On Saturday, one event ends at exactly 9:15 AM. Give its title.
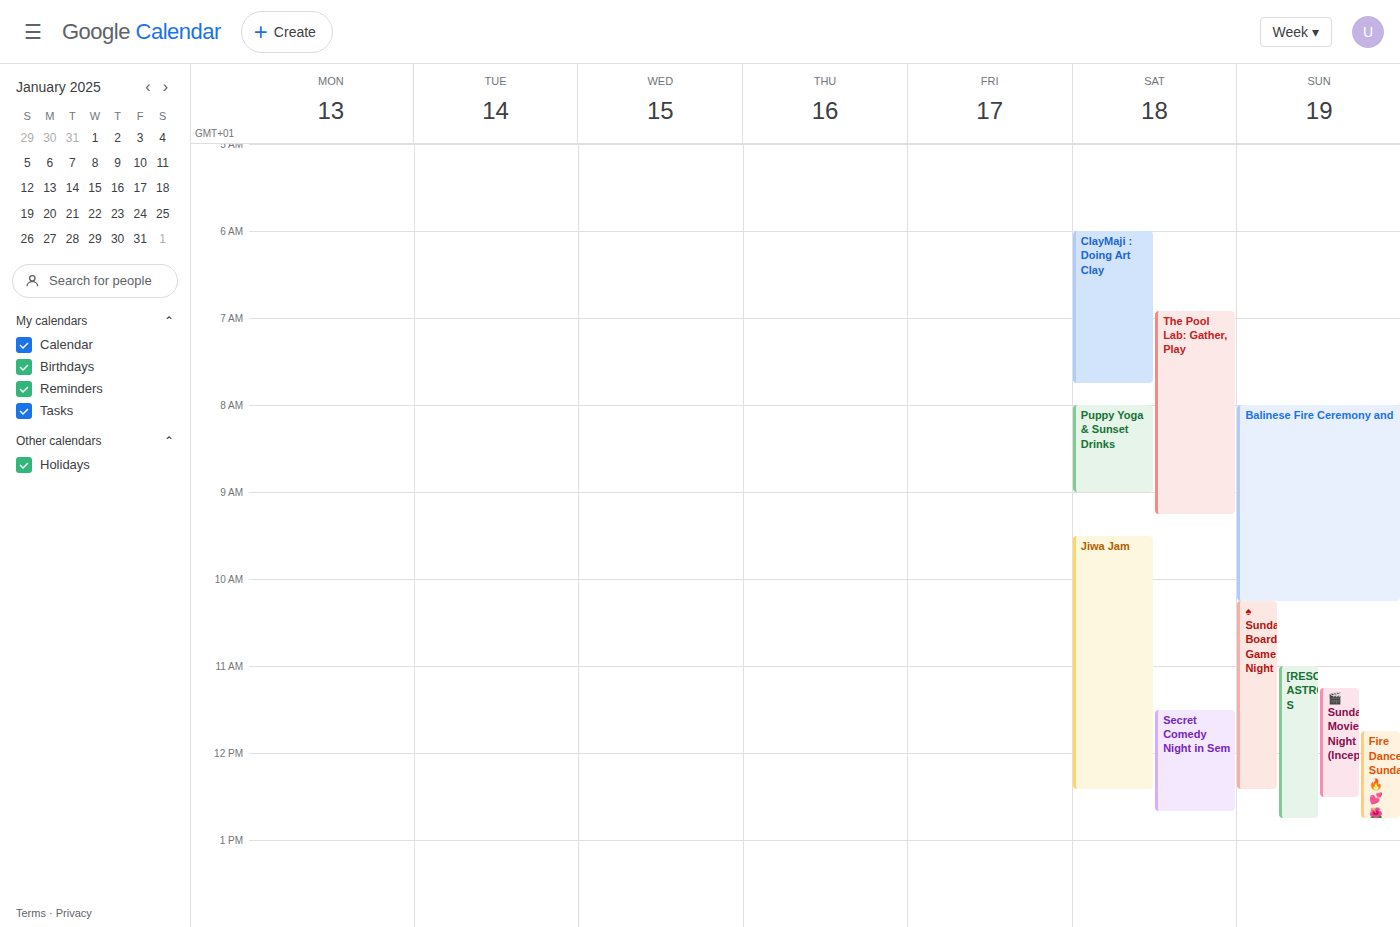
"The Pool Lab: Gather, Play"